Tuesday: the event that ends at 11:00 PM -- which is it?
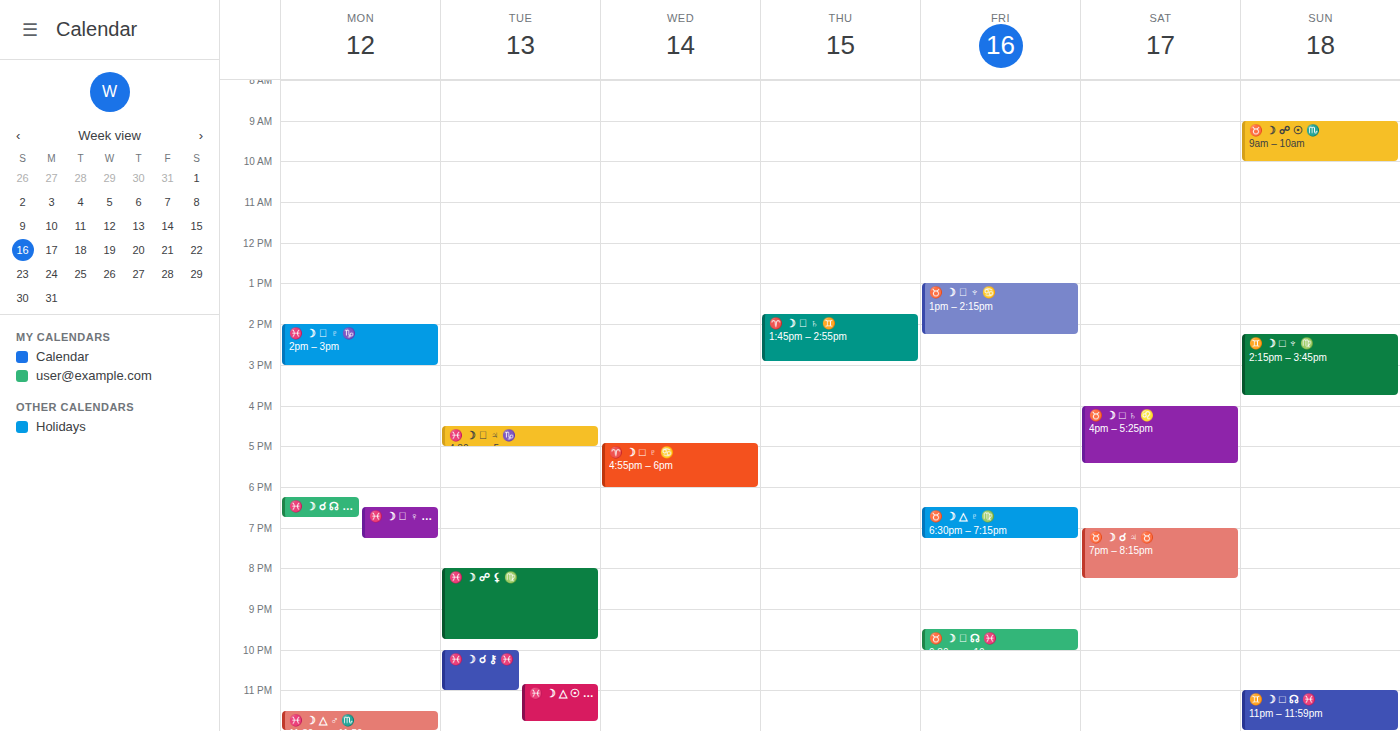
"♓️ ☽ ☌ ⚷ ♓️"